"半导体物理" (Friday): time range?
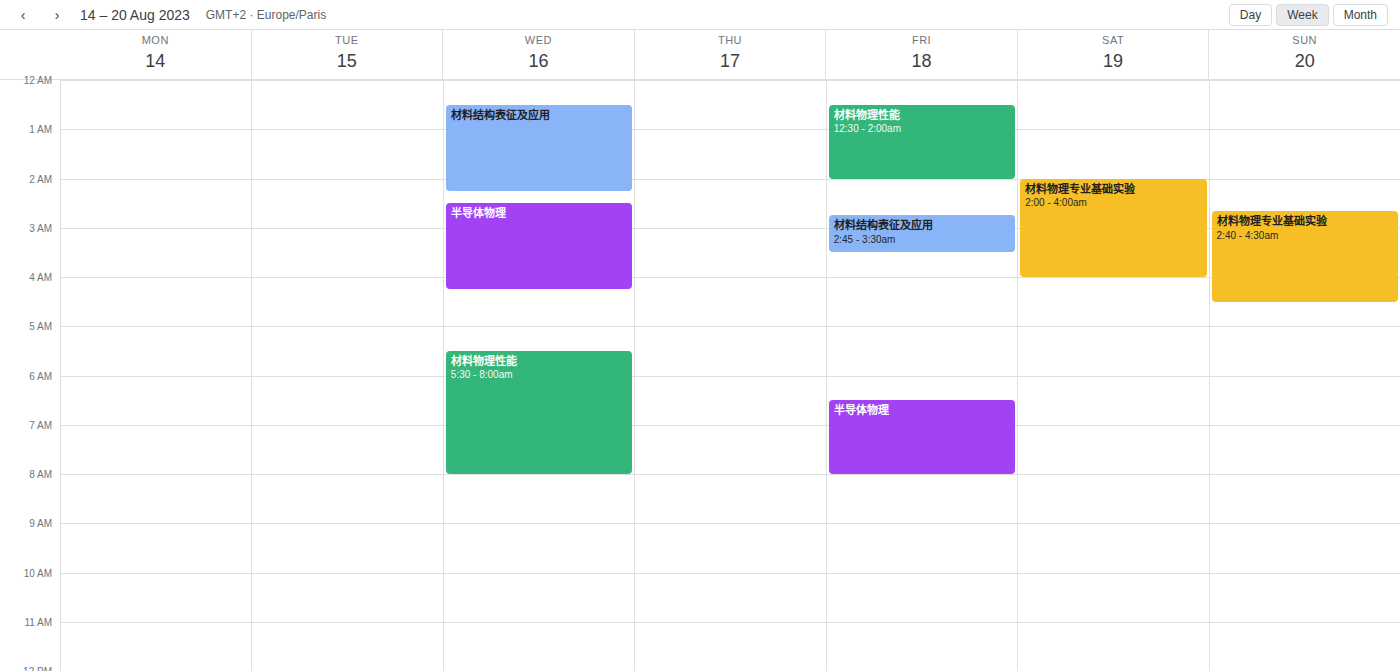
6:30 AM to 8:00 AM